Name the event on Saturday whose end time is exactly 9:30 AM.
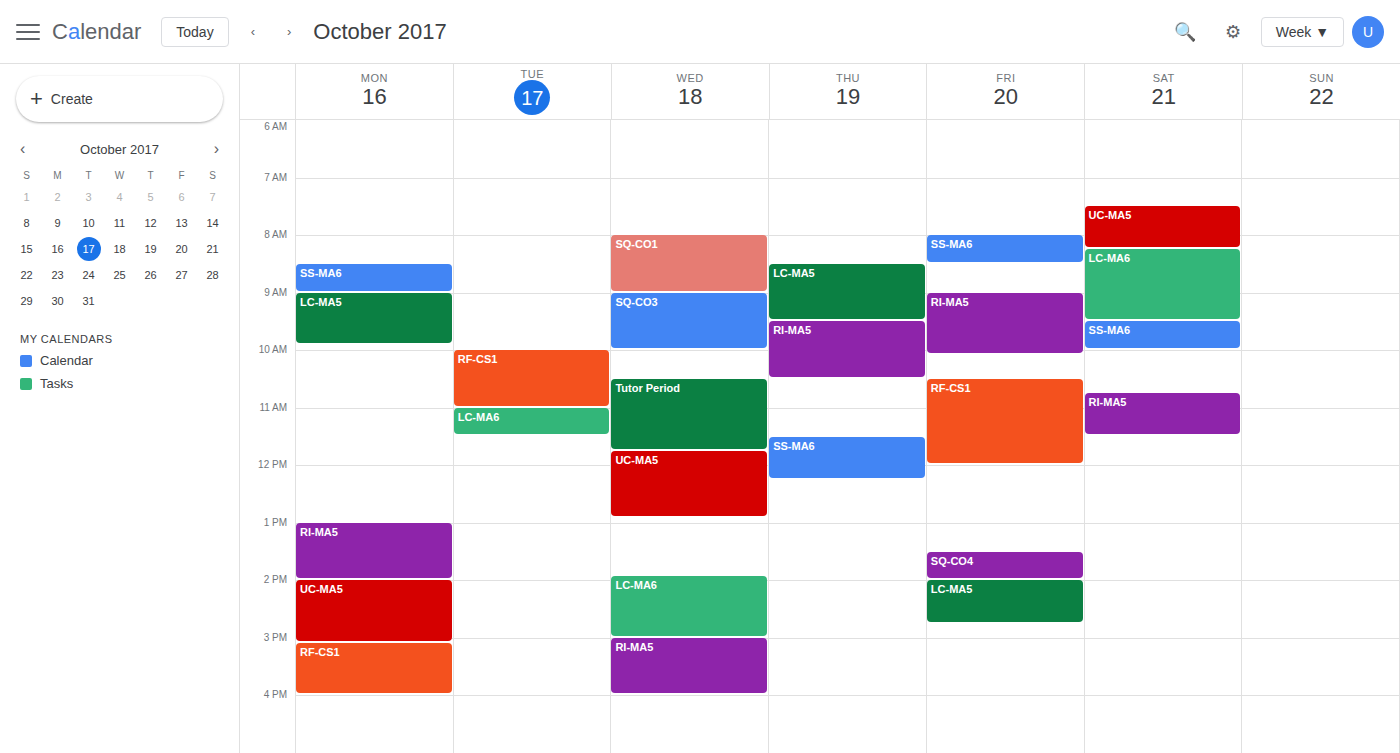
"LC-MA6"